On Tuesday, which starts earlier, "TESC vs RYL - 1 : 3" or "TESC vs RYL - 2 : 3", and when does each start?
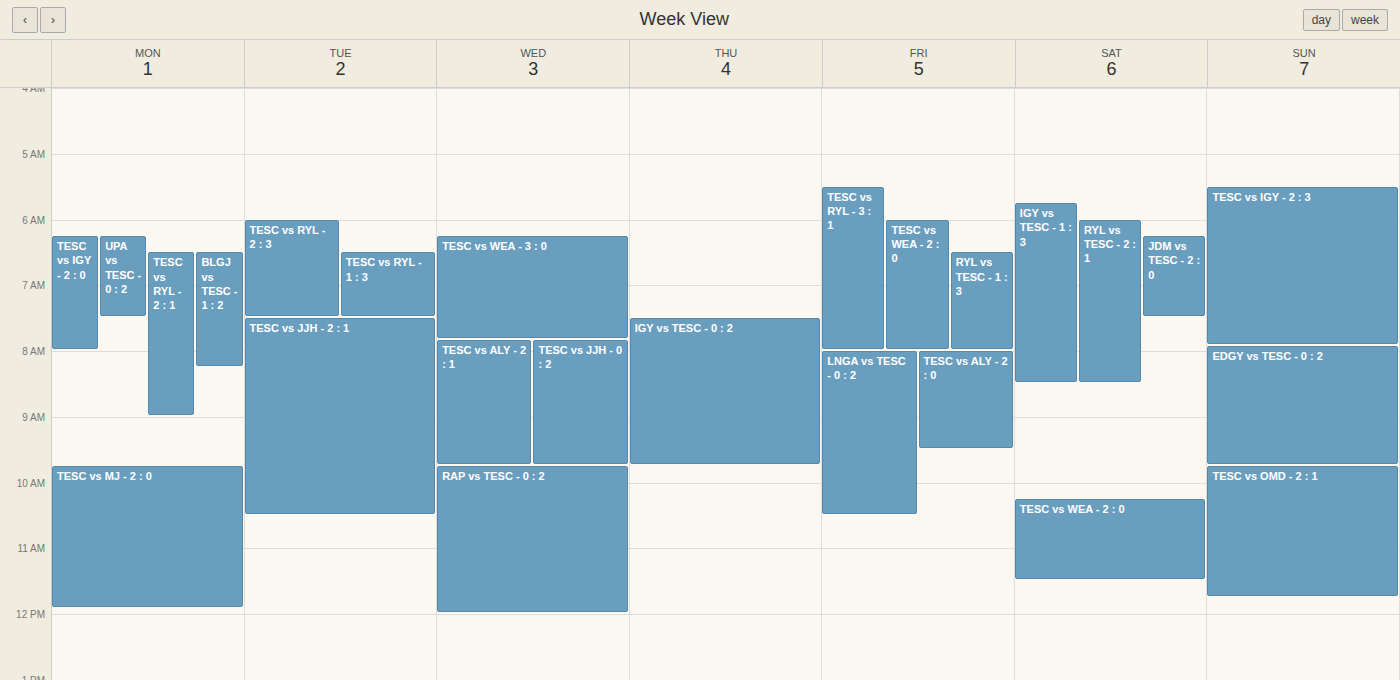
"TESC vs RYL - 2 : 3" 6:00 AM; "TESC vs RYL - 1 : 3" 6:30 AM.